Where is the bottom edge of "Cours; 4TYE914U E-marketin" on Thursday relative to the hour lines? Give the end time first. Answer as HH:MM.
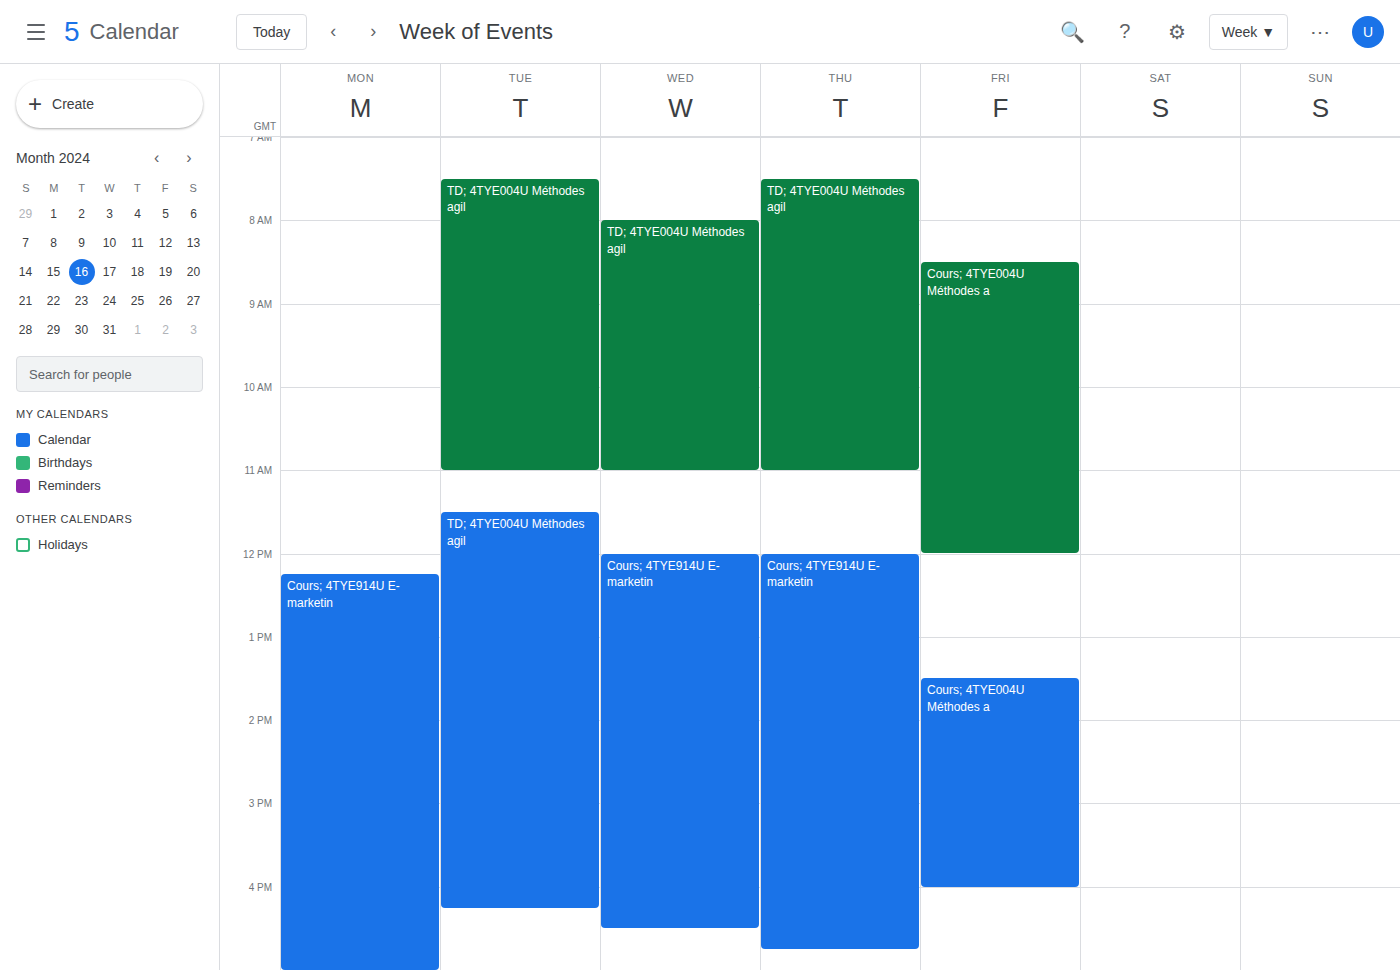
16:45 -- neither: three quarters of the way from the 16:00 line to the 17:00 line.